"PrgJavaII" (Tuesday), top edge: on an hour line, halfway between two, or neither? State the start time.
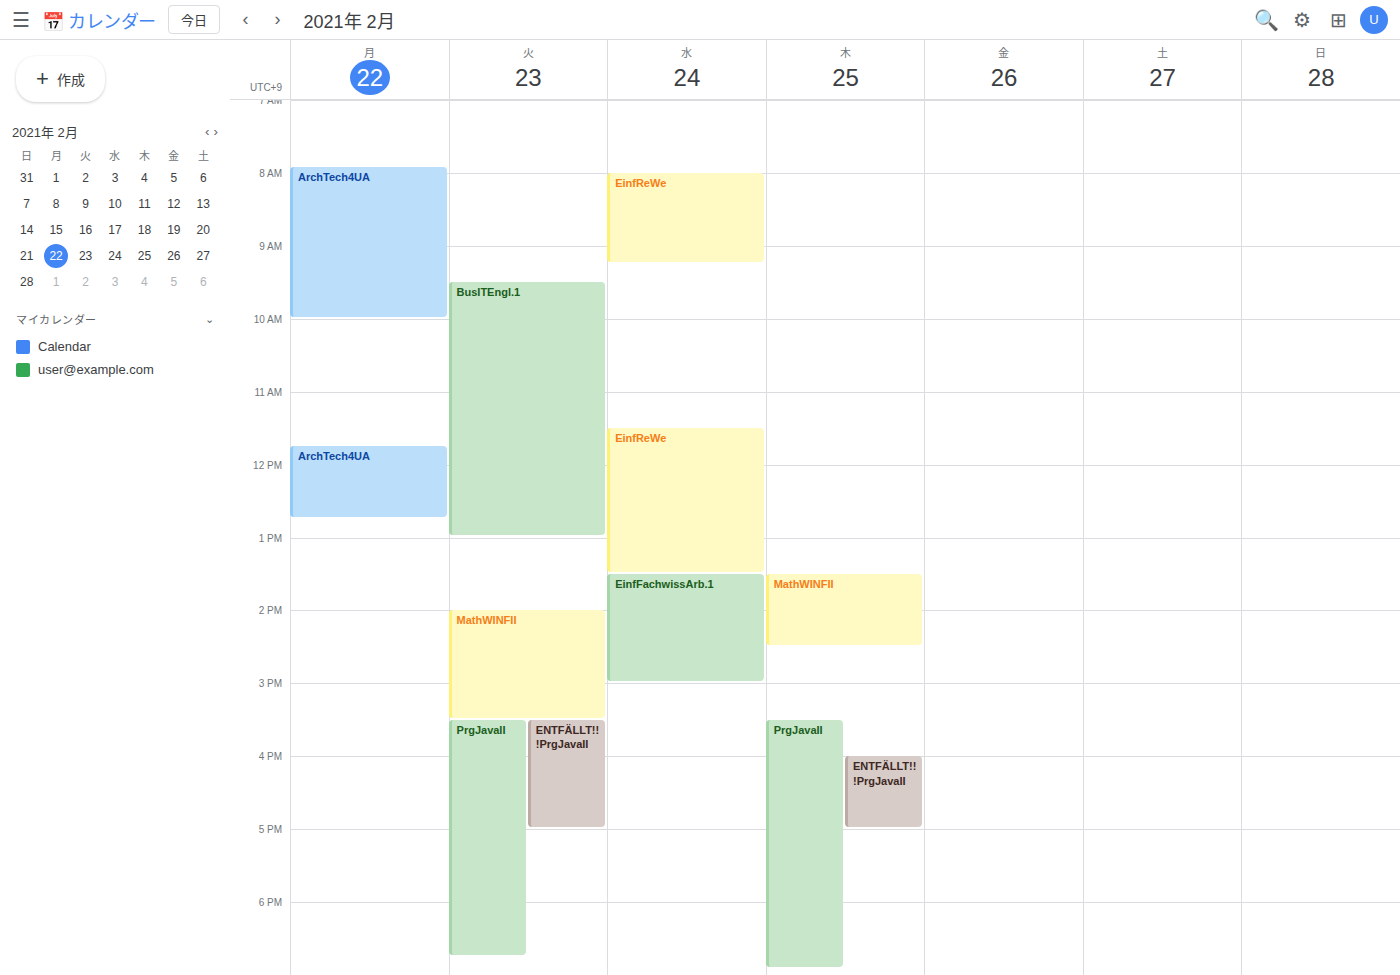
3:30 PM -- halfway between the 3 PM and 4 PM lines.